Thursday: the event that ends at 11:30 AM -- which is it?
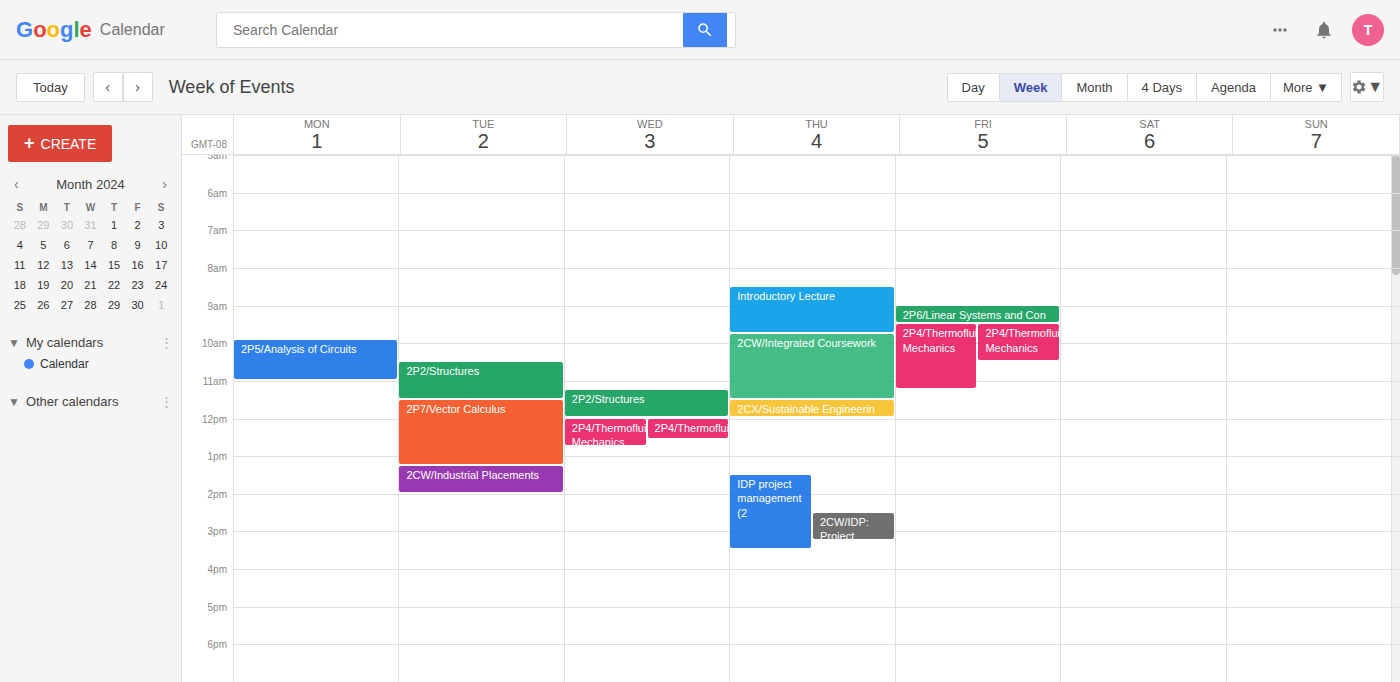
"2CW/Integrated Coursework"